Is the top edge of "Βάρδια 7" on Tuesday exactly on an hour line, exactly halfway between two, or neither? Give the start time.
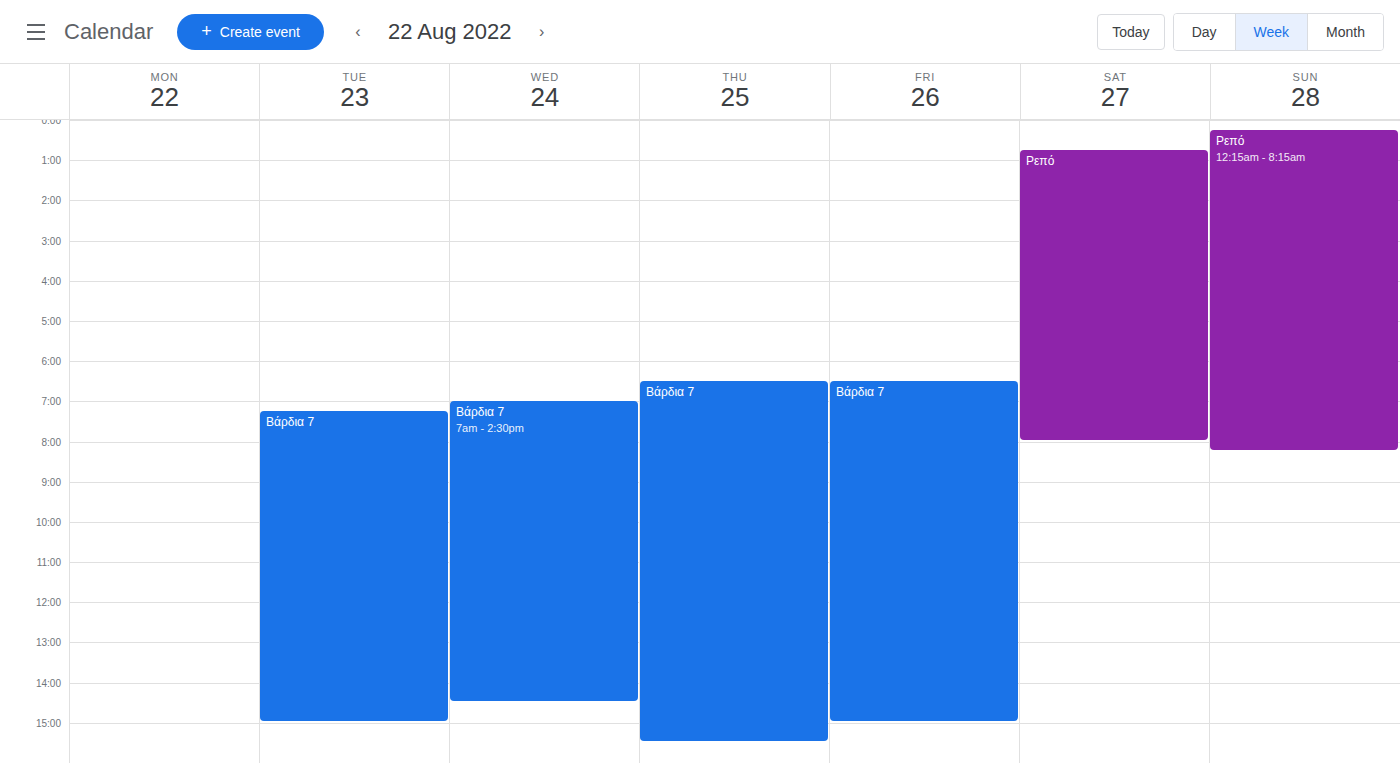
7:15 AM -- neither: a quarter of the way from the 7 AM line to the 8 AM line.